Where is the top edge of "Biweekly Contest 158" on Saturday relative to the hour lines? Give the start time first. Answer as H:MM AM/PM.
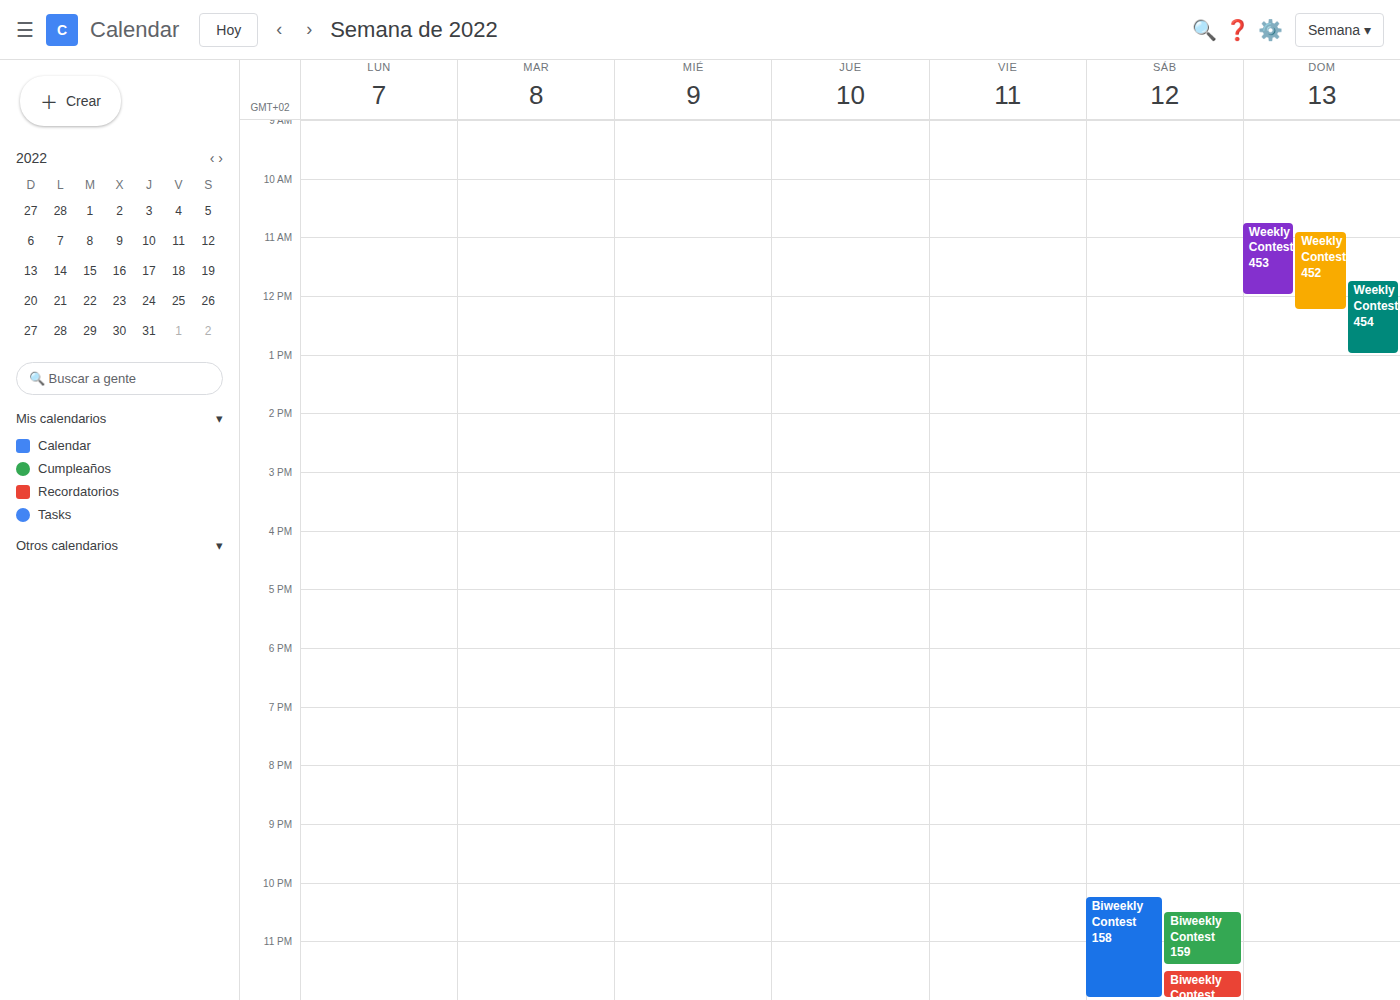
10:15 PM -- neither: a quarter of the way from the 10 PM line to the 11 PM line.